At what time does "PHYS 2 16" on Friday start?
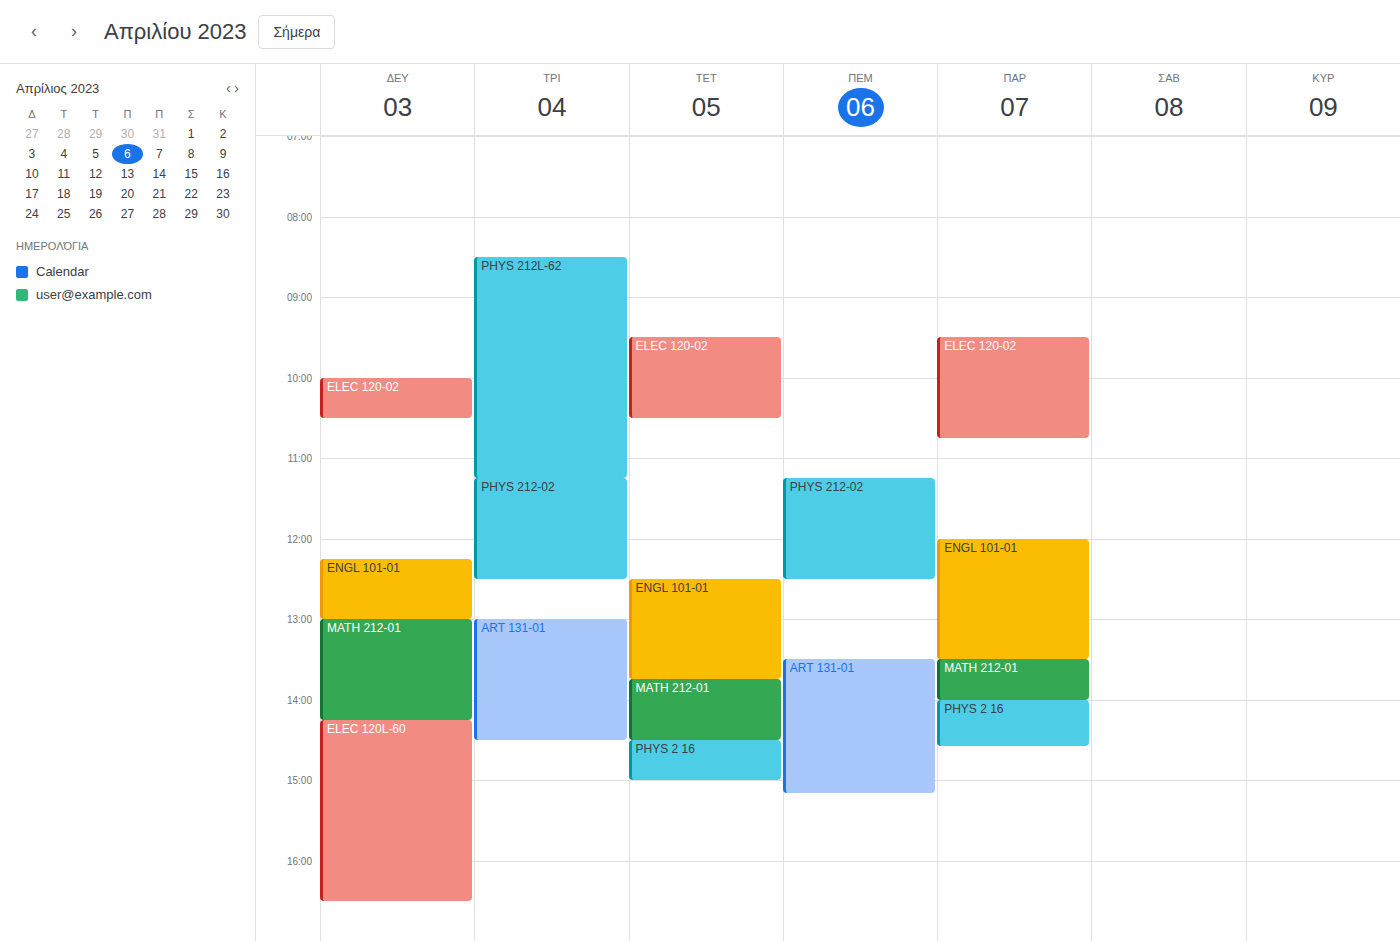
2:00 PM